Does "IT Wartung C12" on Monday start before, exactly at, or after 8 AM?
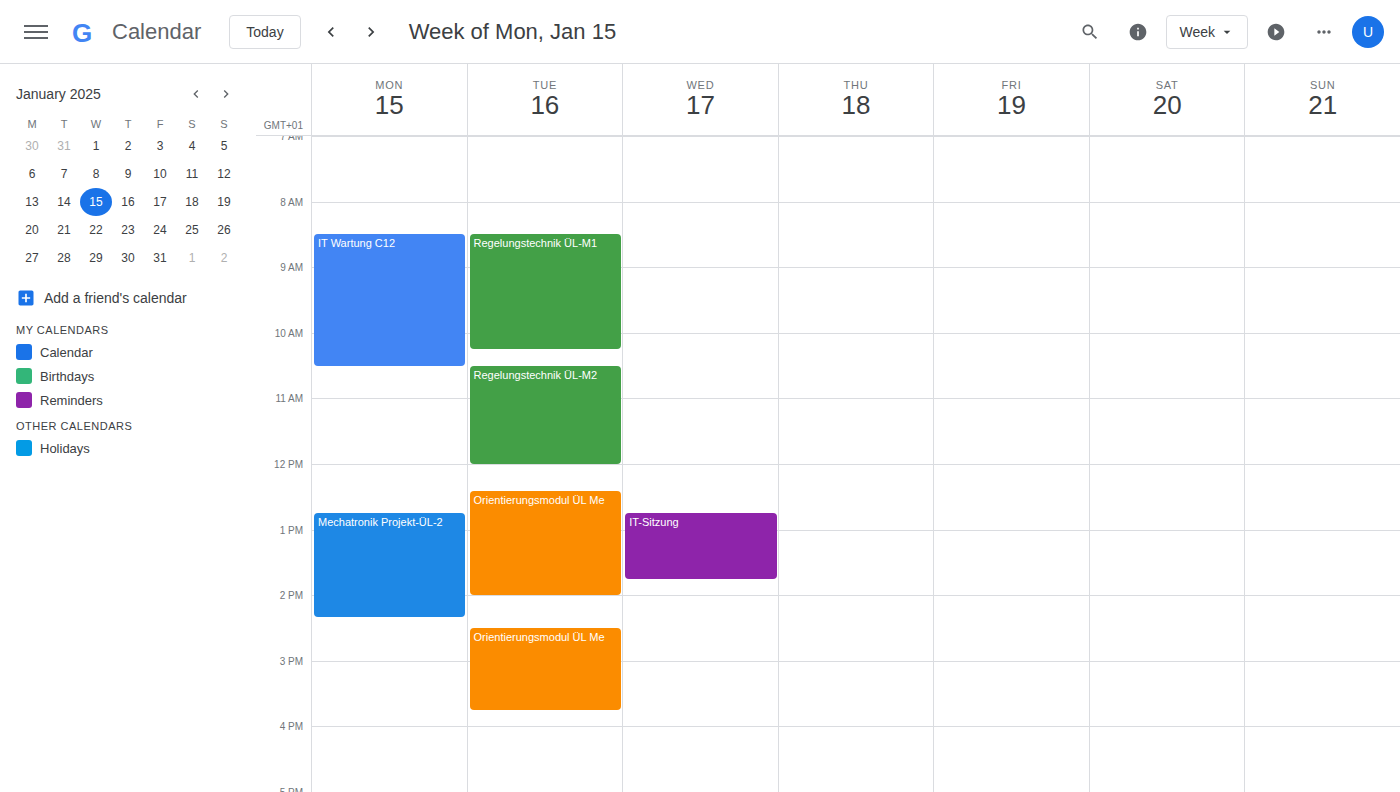
8:30 AM -- after 8 AM, 30 minutes below the 8 AM line.